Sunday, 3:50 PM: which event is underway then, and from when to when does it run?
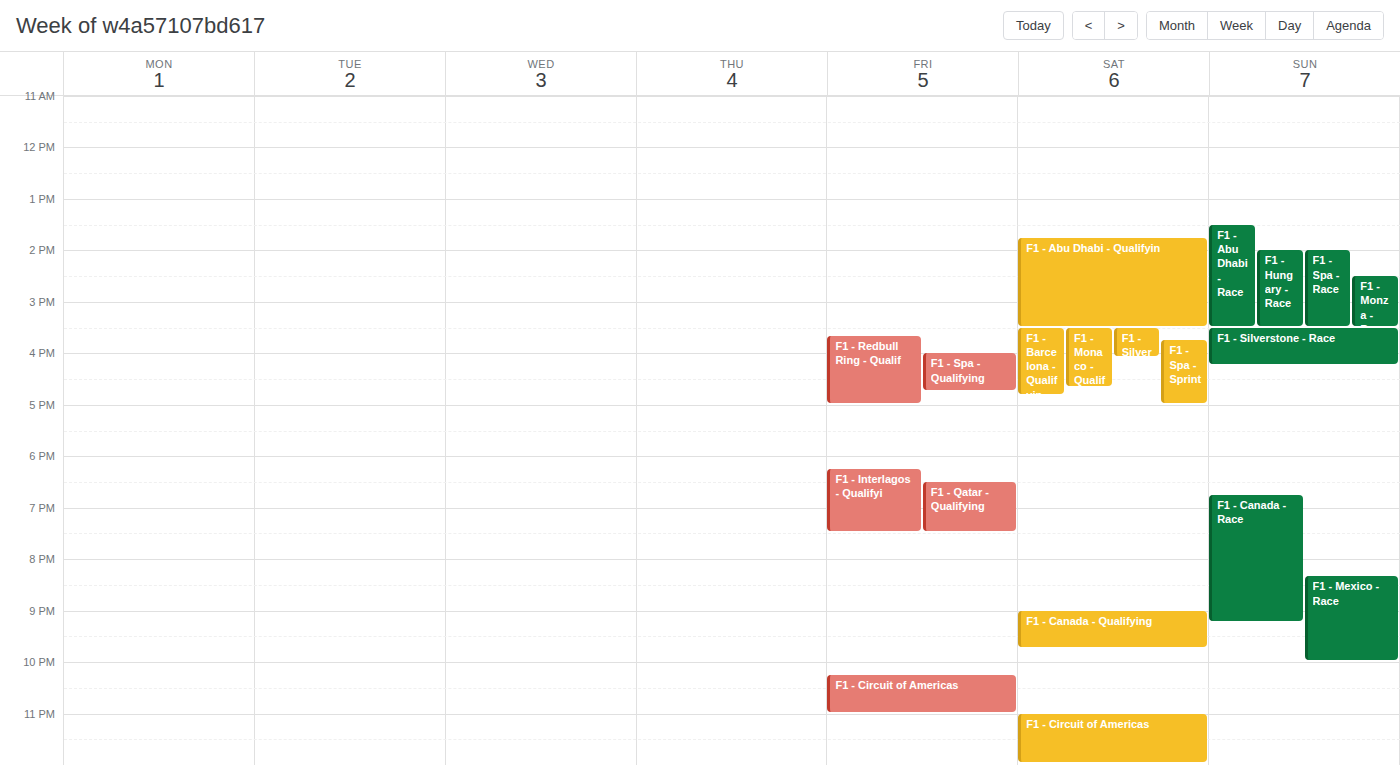
"F1 - Silverstone - Race", 3:30 PM to 4:15 PM